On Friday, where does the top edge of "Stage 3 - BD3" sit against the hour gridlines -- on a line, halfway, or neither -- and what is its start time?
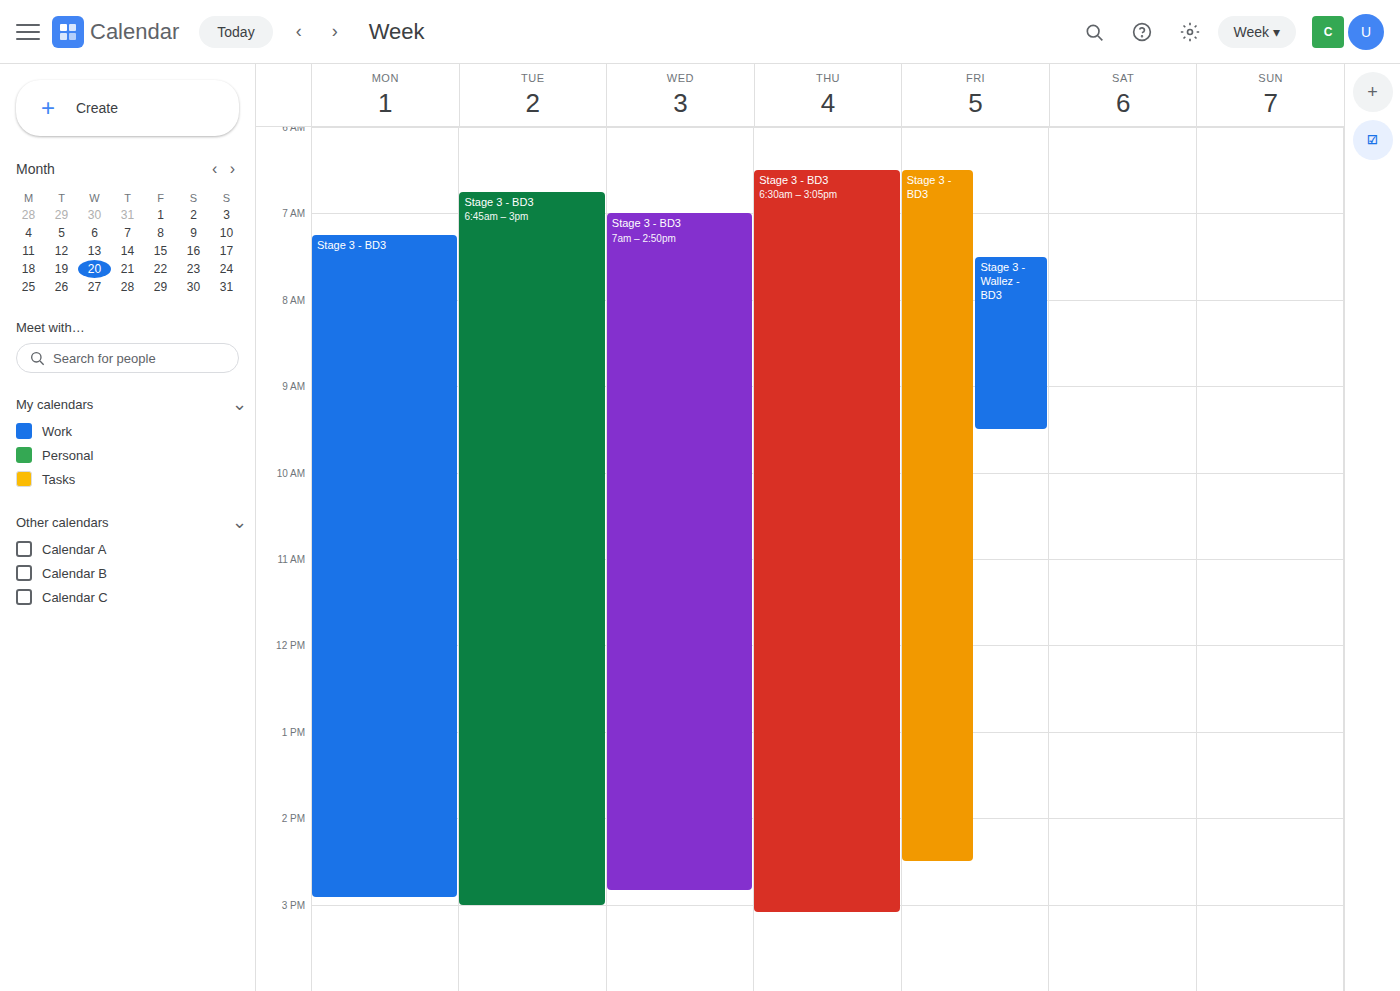
6:30 AM -- halfway between the 6 AM and 7 AM lines.